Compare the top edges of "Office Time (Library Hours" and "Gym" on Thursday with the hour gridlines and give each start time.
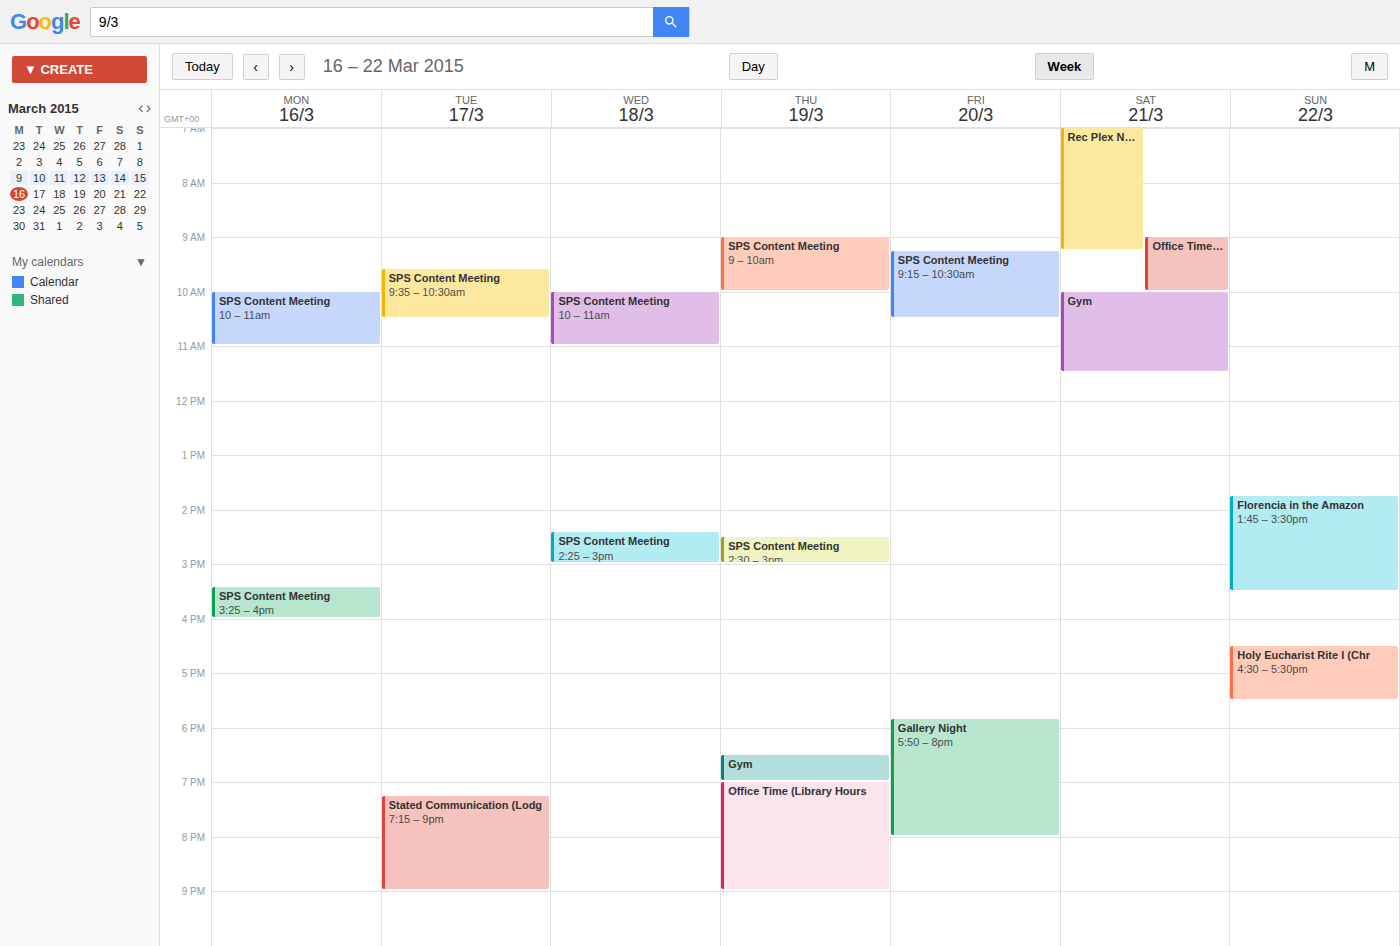
"Office Time (Library Hours": 7:00 PM, exactly on the 7 PM line. "Gym": 6:30 PM, halfway between the 6 PM and 7 PM lines.